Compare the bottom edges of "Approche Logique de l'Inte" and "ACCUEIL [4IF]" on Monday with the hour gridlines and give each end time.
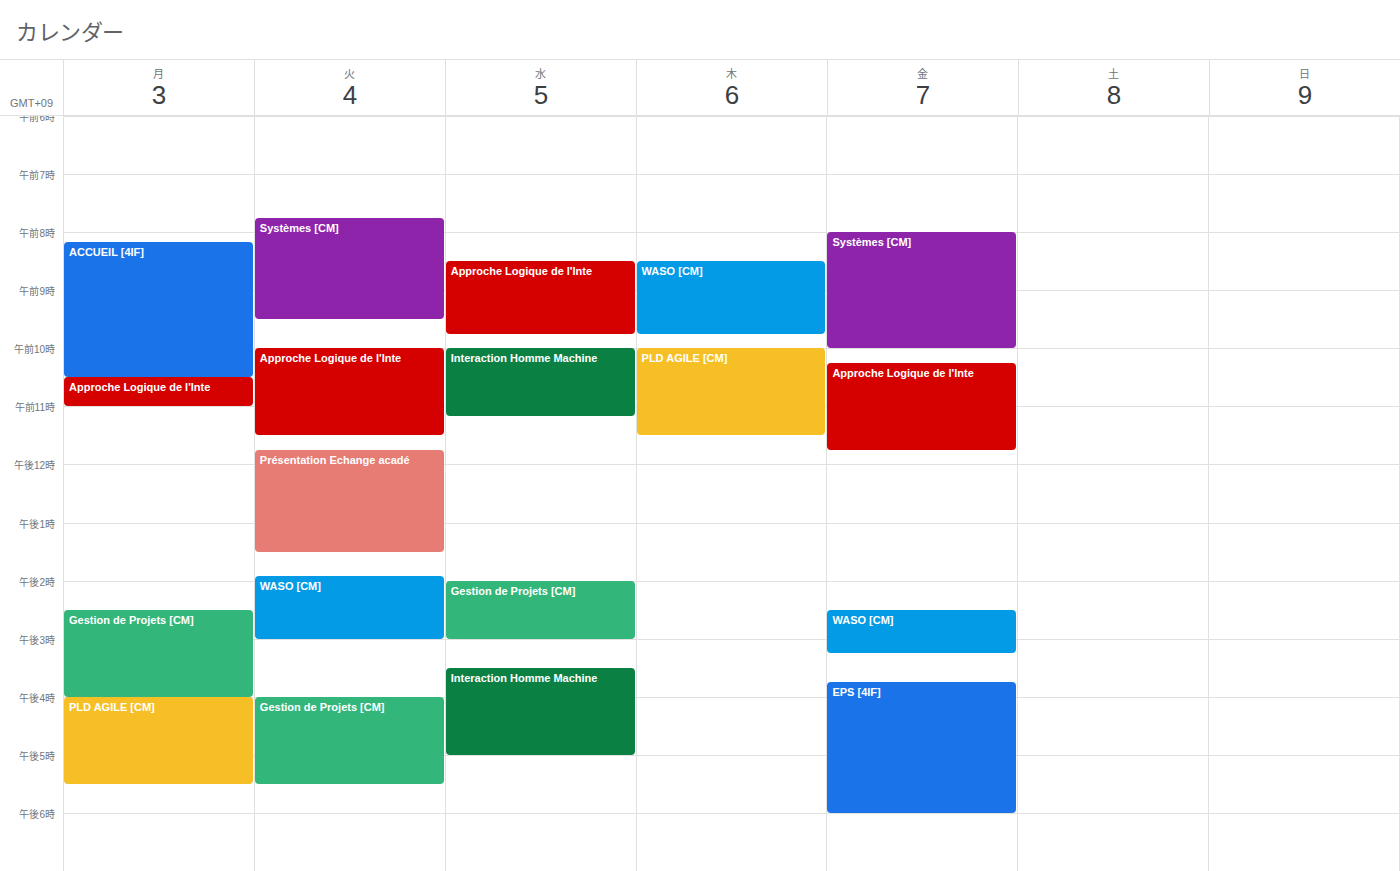
"Approche Logique de l'Inte": 11:00 AM, exactly on the 11 AM line. "ACCUEIL [4IF]": 10:30 AM, halfway between the 10 AM and 11 AM lines.